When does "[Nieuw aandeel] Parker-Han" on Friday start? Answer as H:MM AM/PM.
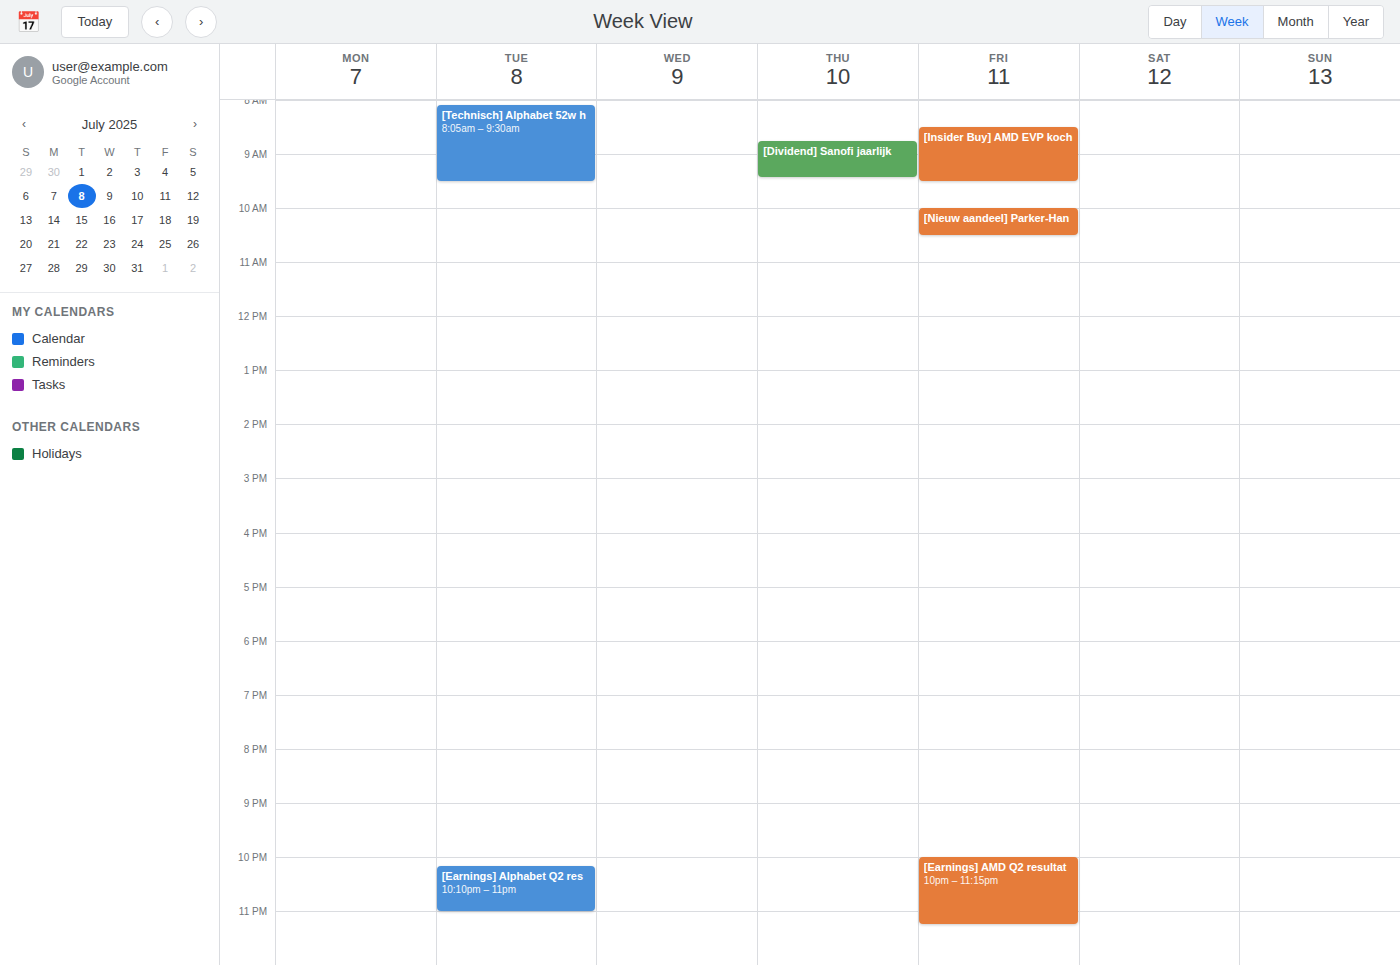
10:00 AM